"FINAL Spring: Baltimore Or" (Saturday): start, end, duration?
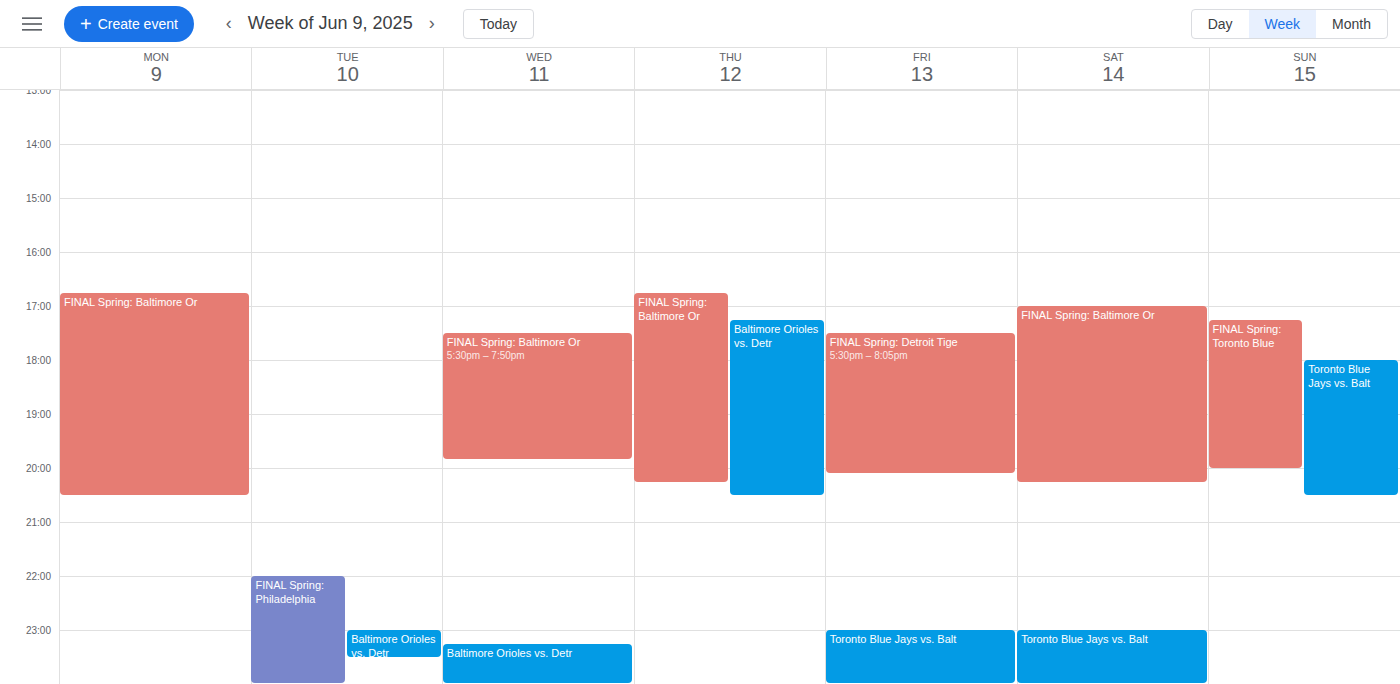
5:00 PM to 8:15 PM, 3 hours 15 minutes